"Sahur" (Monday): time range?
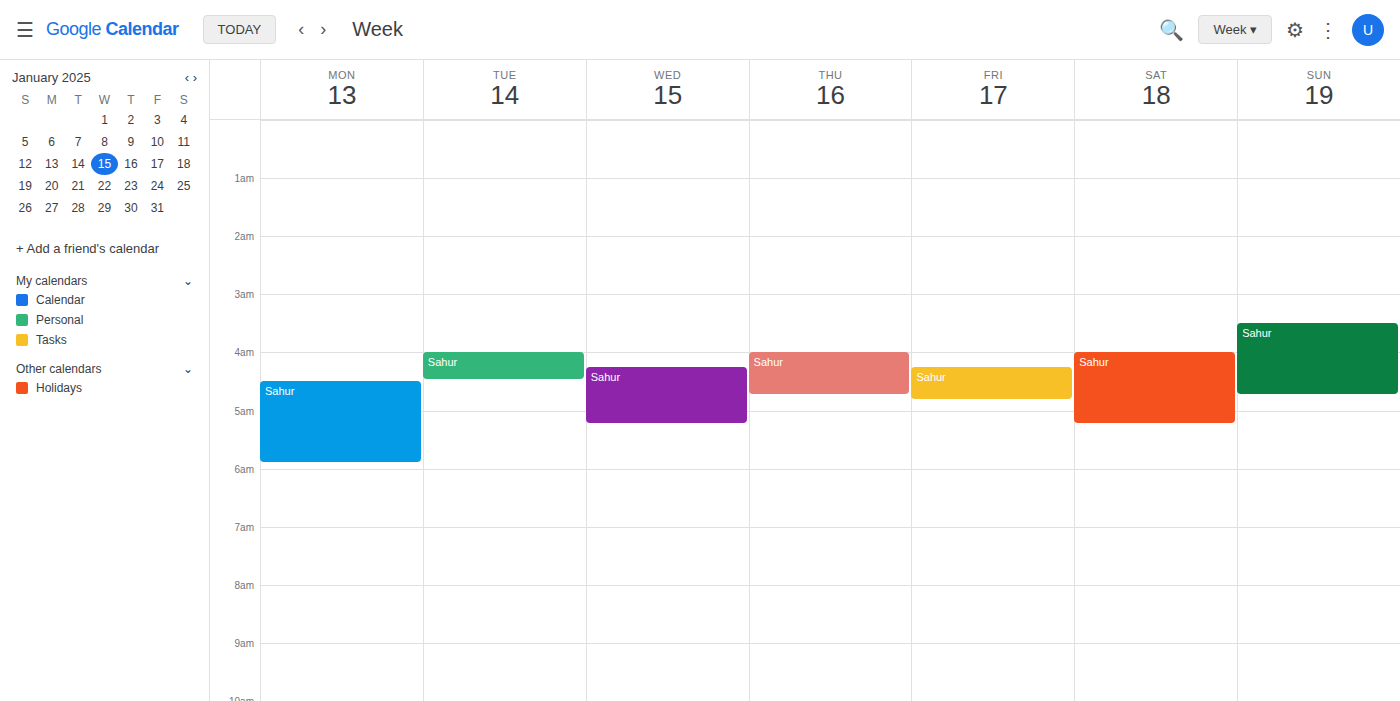
4:30 AM to 5:55 AM